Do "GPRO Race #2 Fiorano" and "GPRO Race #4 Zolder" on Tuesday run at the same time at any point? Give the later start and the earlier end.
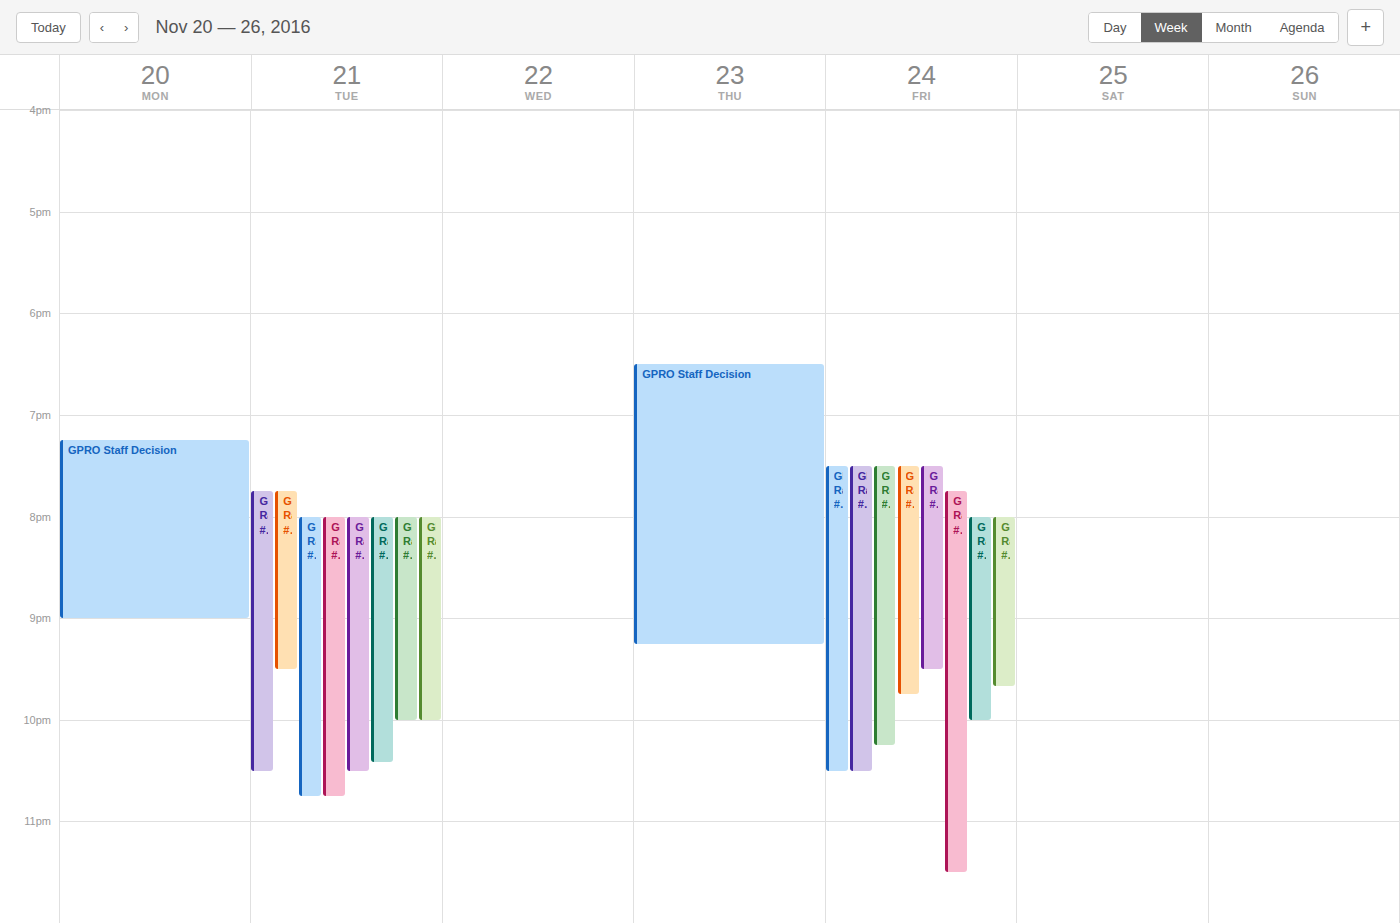
"GPRO Race #2 Fiorano" runs 8:00 PM to 10:45 PM, inside "GPRO Race #4 Zolder" -- they overlap.